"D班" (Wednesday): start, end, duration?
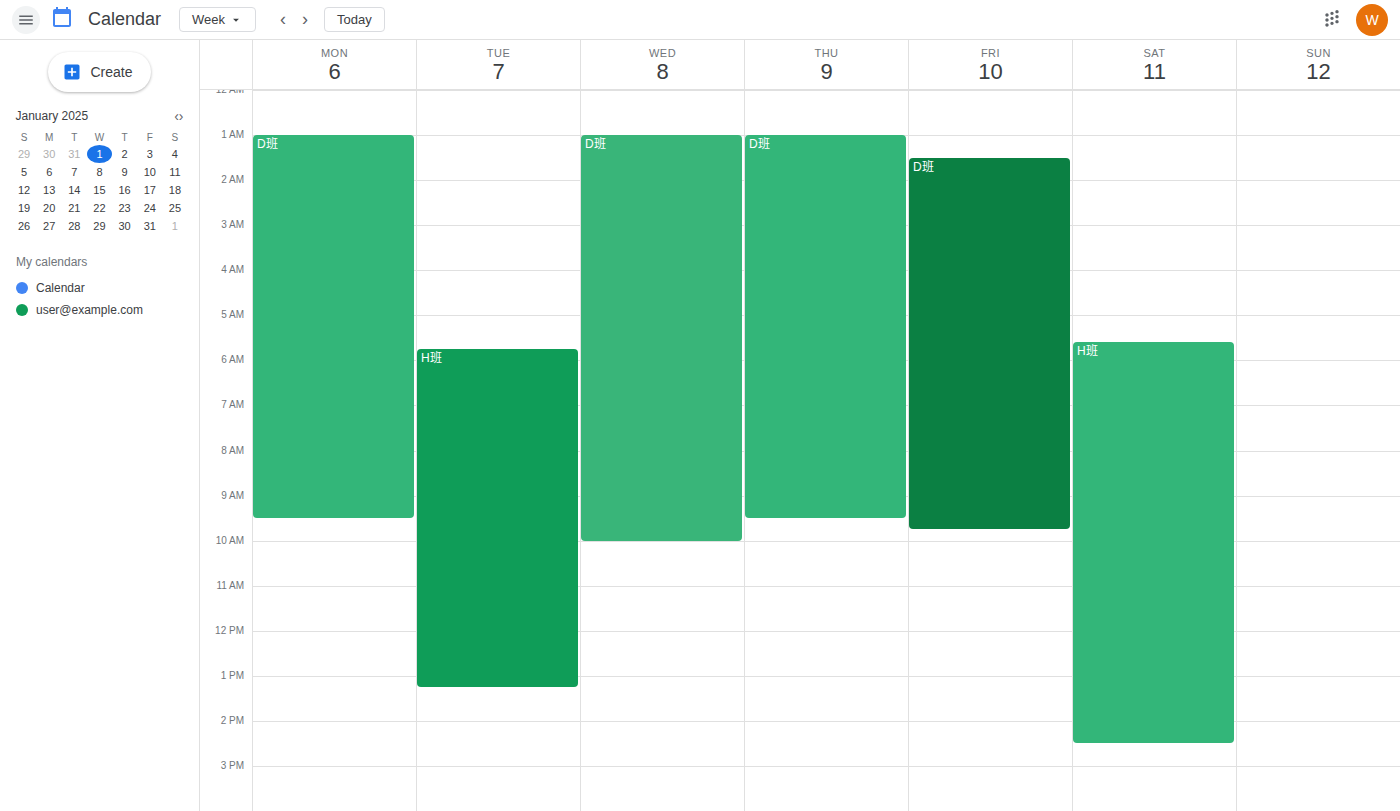
1:00 AM to 10:00 AM, 9 hours